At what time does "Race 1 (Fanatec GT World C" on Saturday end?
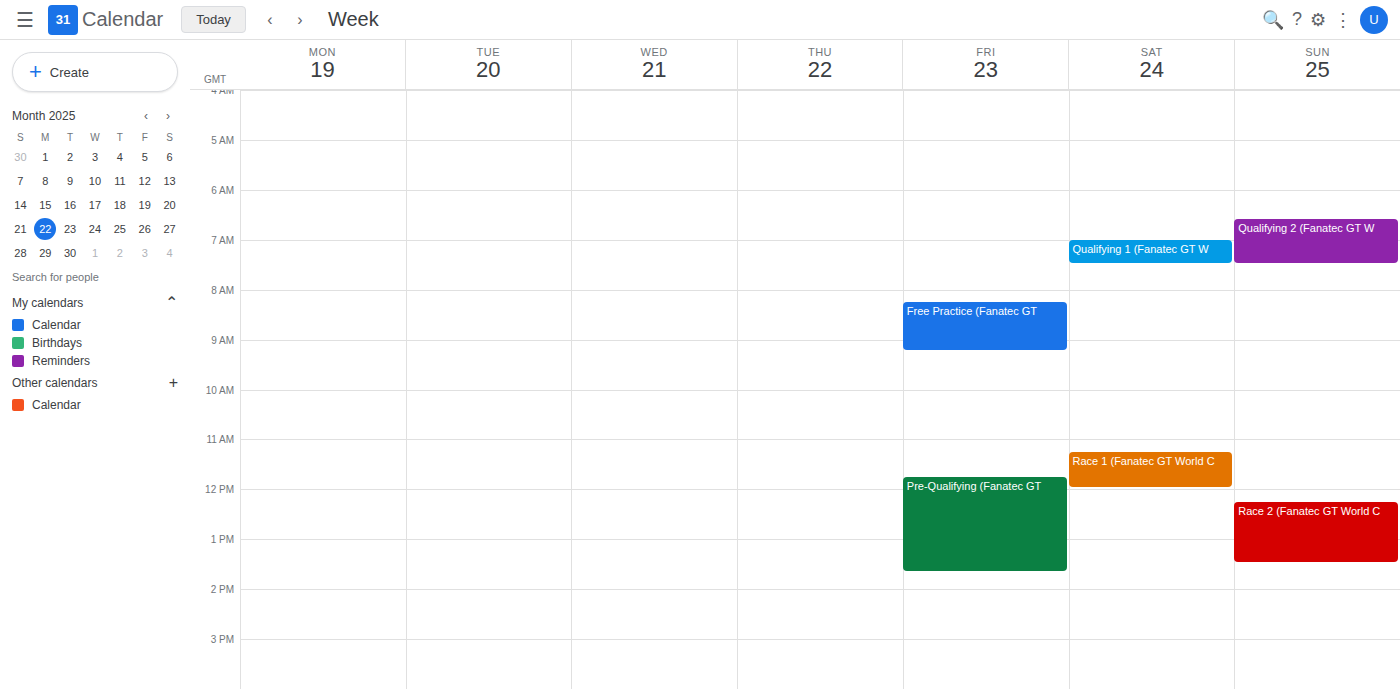
12:00